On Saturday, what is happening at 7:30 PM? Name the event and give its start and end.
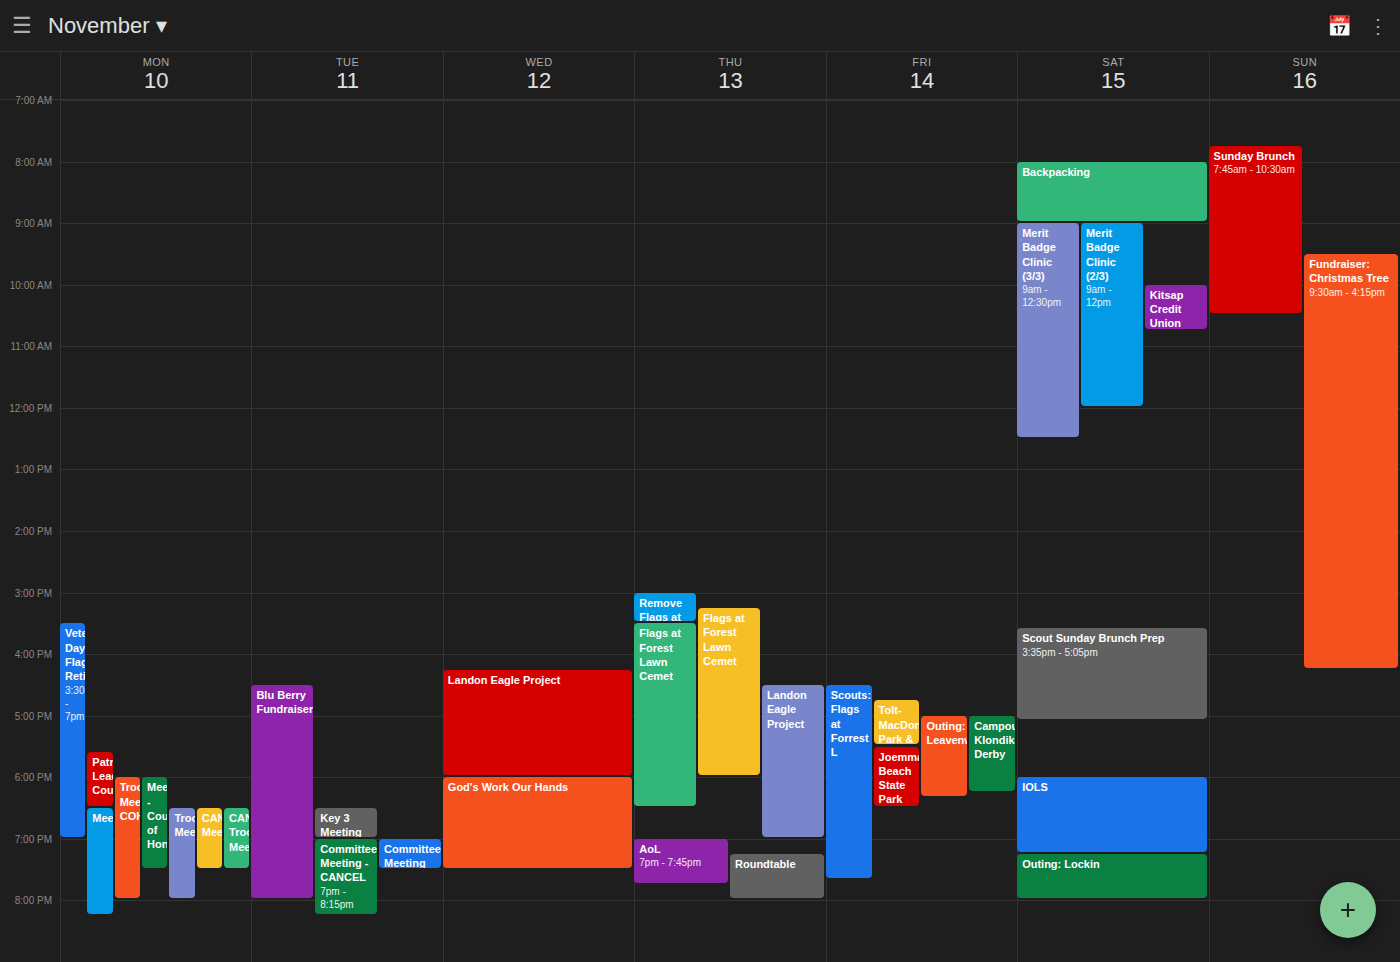
"Outing: Lockin", 7:15 PM to 8:00 PM